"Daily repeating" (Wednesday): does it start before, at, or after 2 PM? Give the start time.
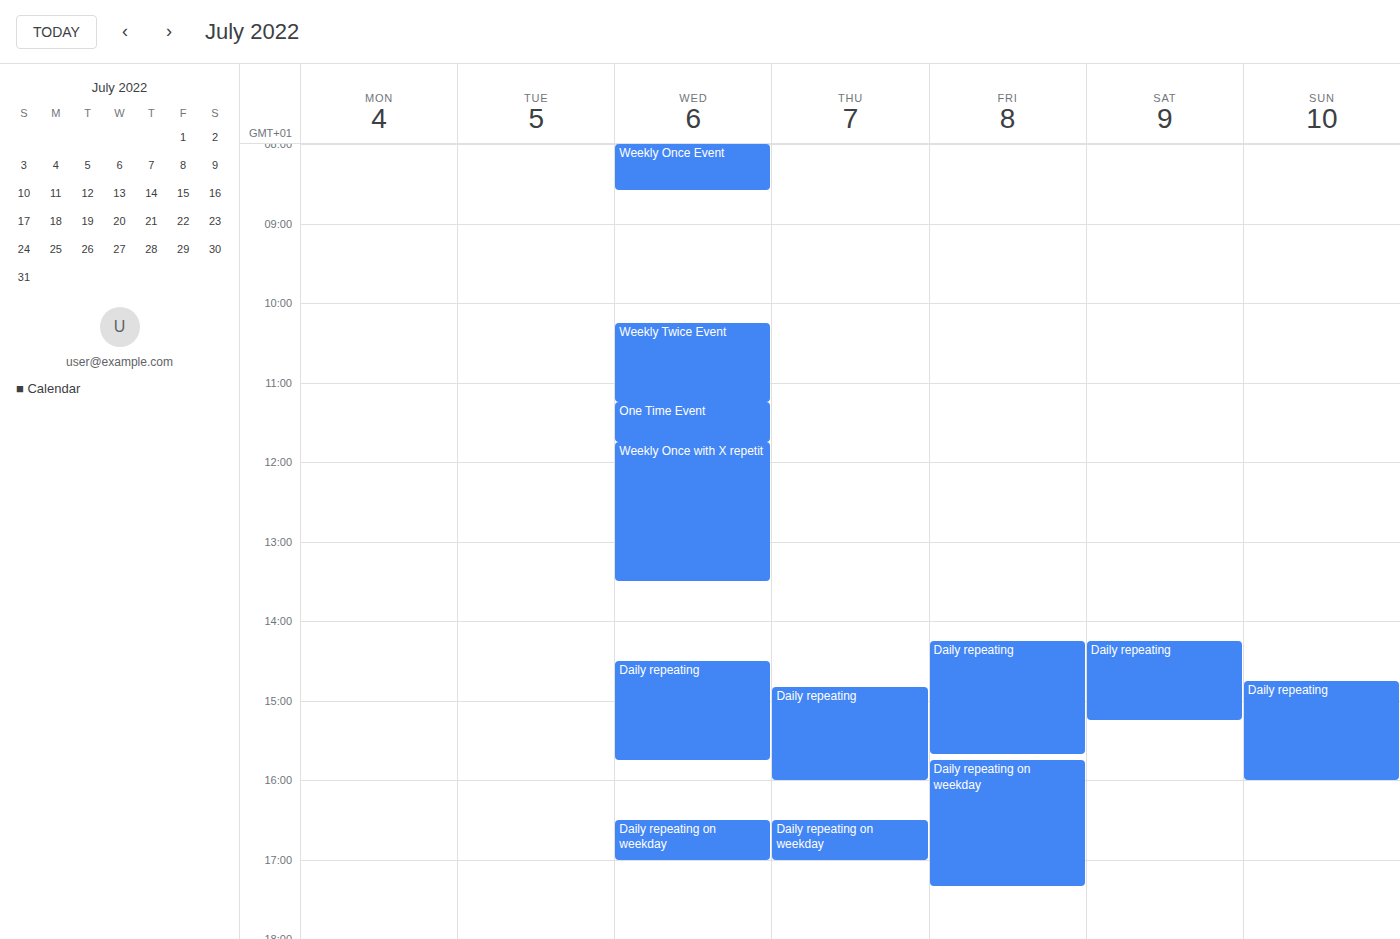
2:30 PM -- after 2 PM, 30 minutes below the 2 PM line.